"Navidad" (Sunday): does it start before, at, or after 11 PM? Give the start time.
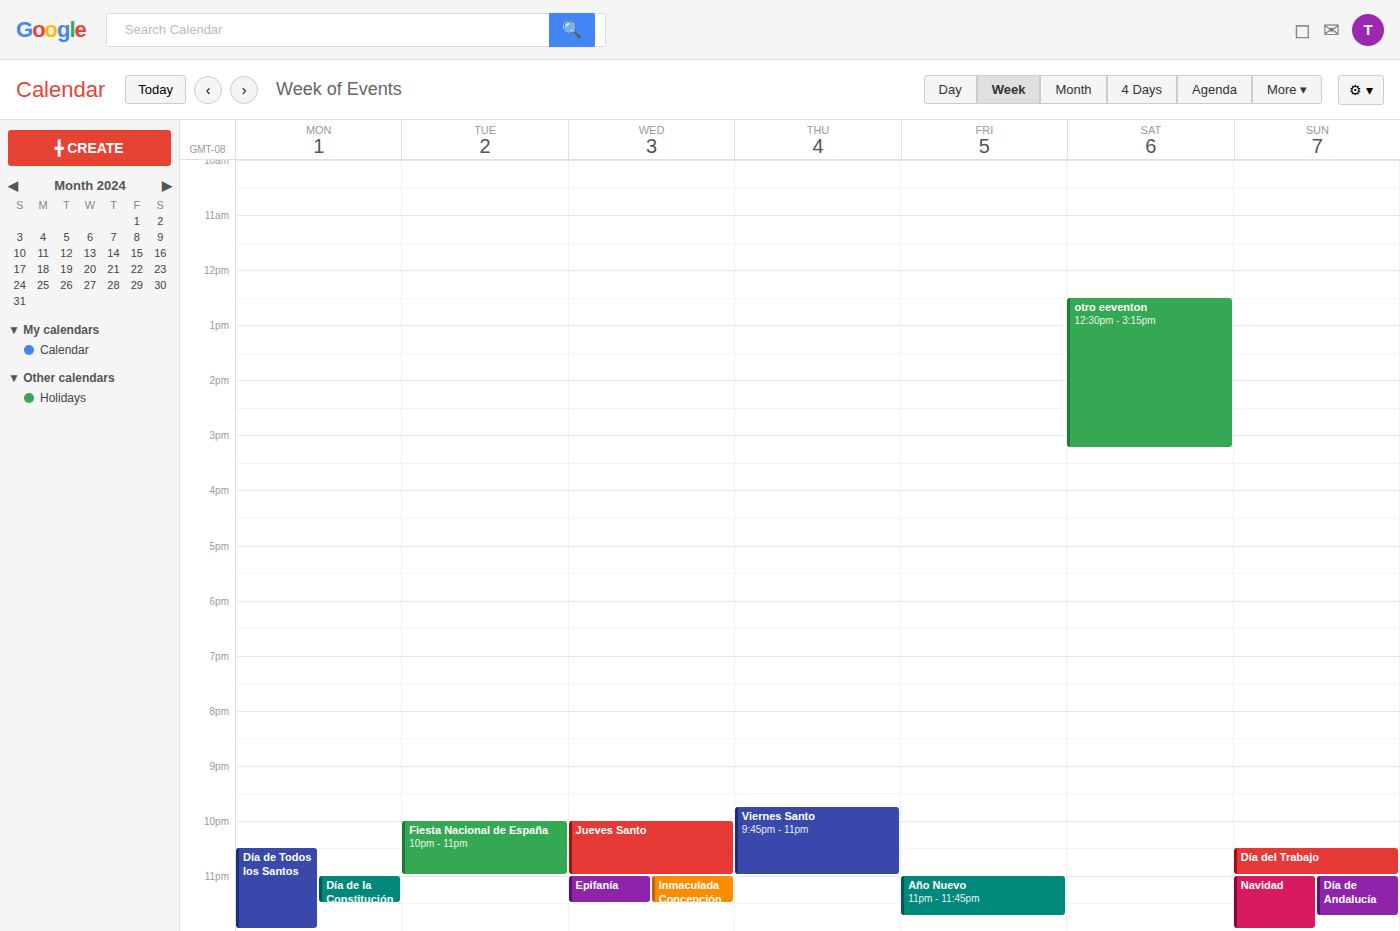
11:00 PM -- exactly at 11 PM, on the 11 PM line.